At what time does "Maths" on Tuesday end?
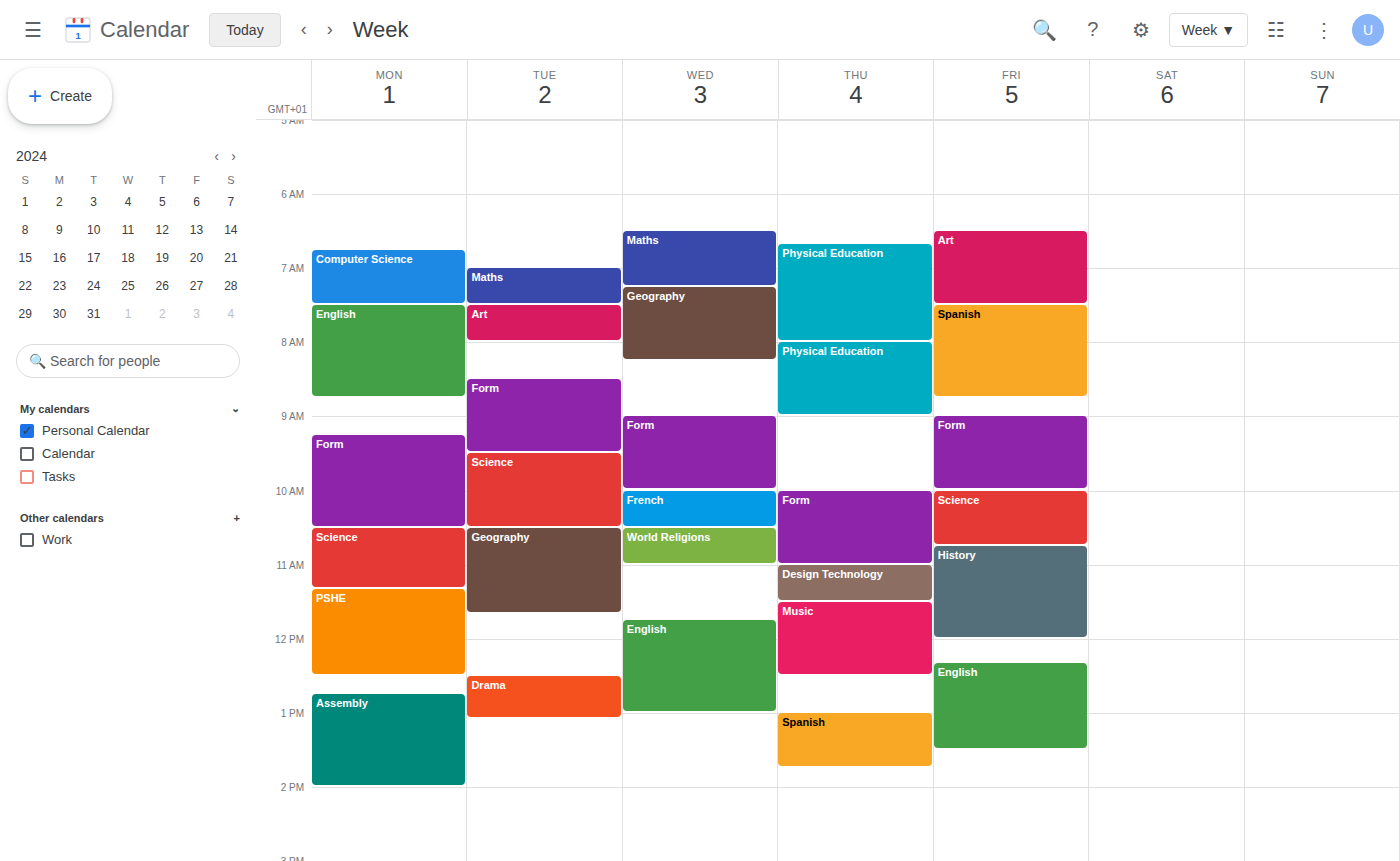
7:30 AM